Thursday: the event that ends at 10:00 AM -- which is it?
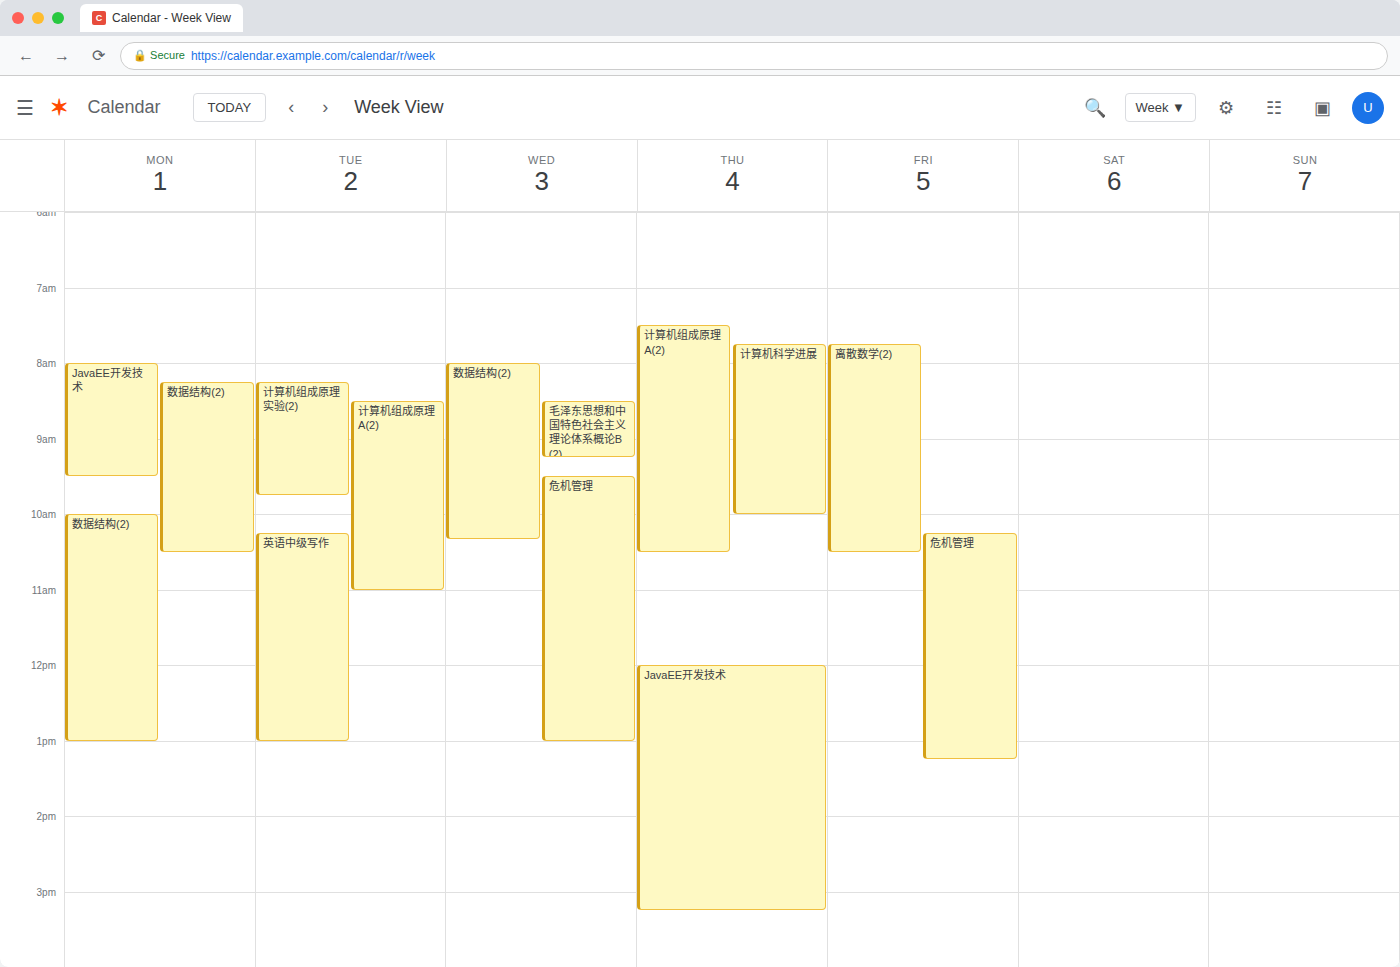
"计算机科学进展"